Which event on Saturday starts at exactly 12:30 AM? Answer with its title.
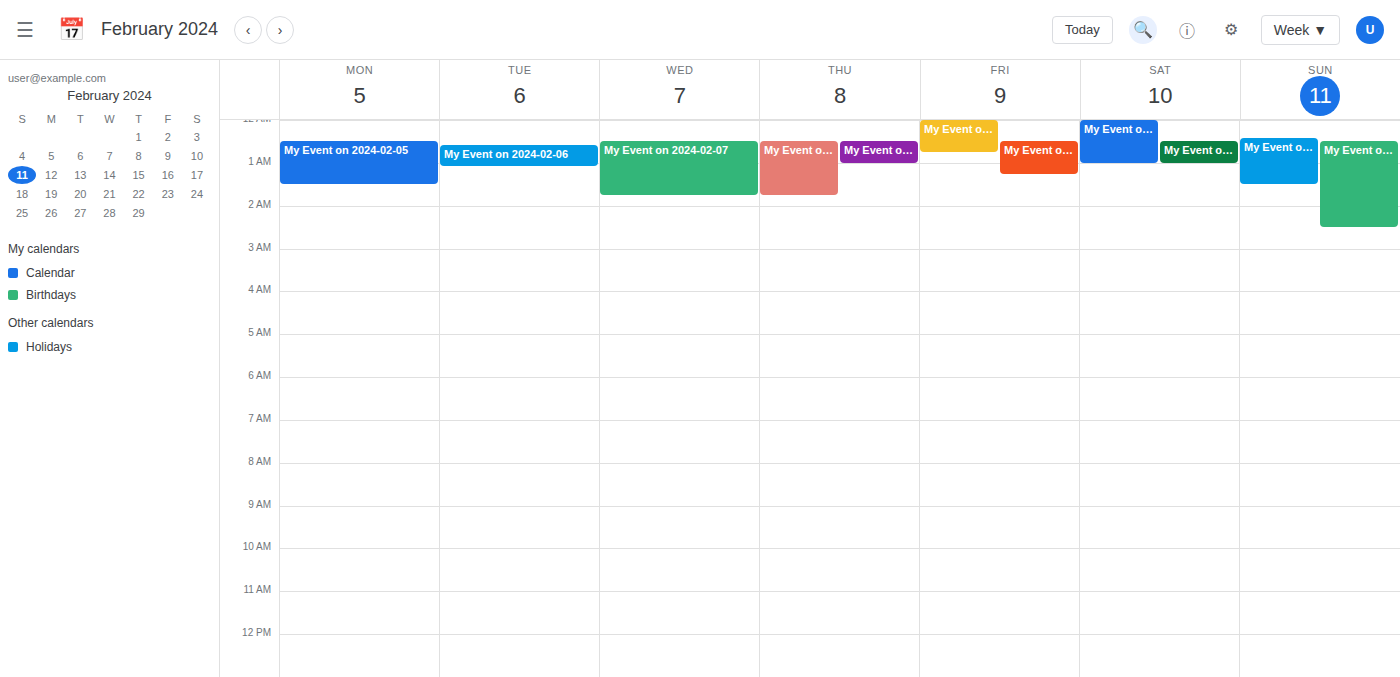
"My Event on 2024-02-03"